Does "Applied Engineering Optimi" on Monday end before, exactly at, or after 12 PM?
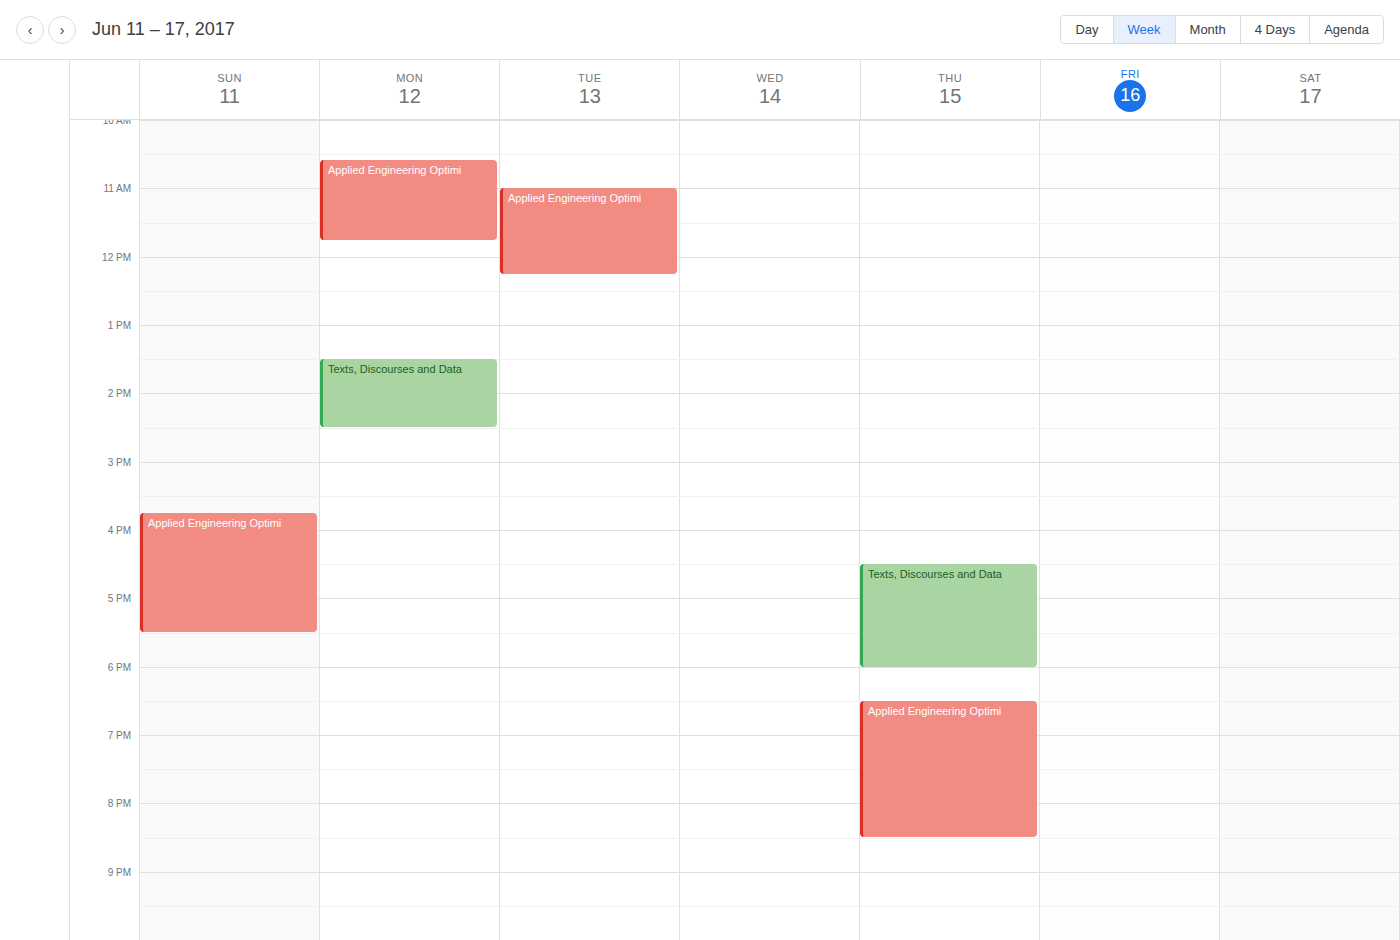
11:45 AM -- before 12 PM, 15 minutes above the 12 PM line.